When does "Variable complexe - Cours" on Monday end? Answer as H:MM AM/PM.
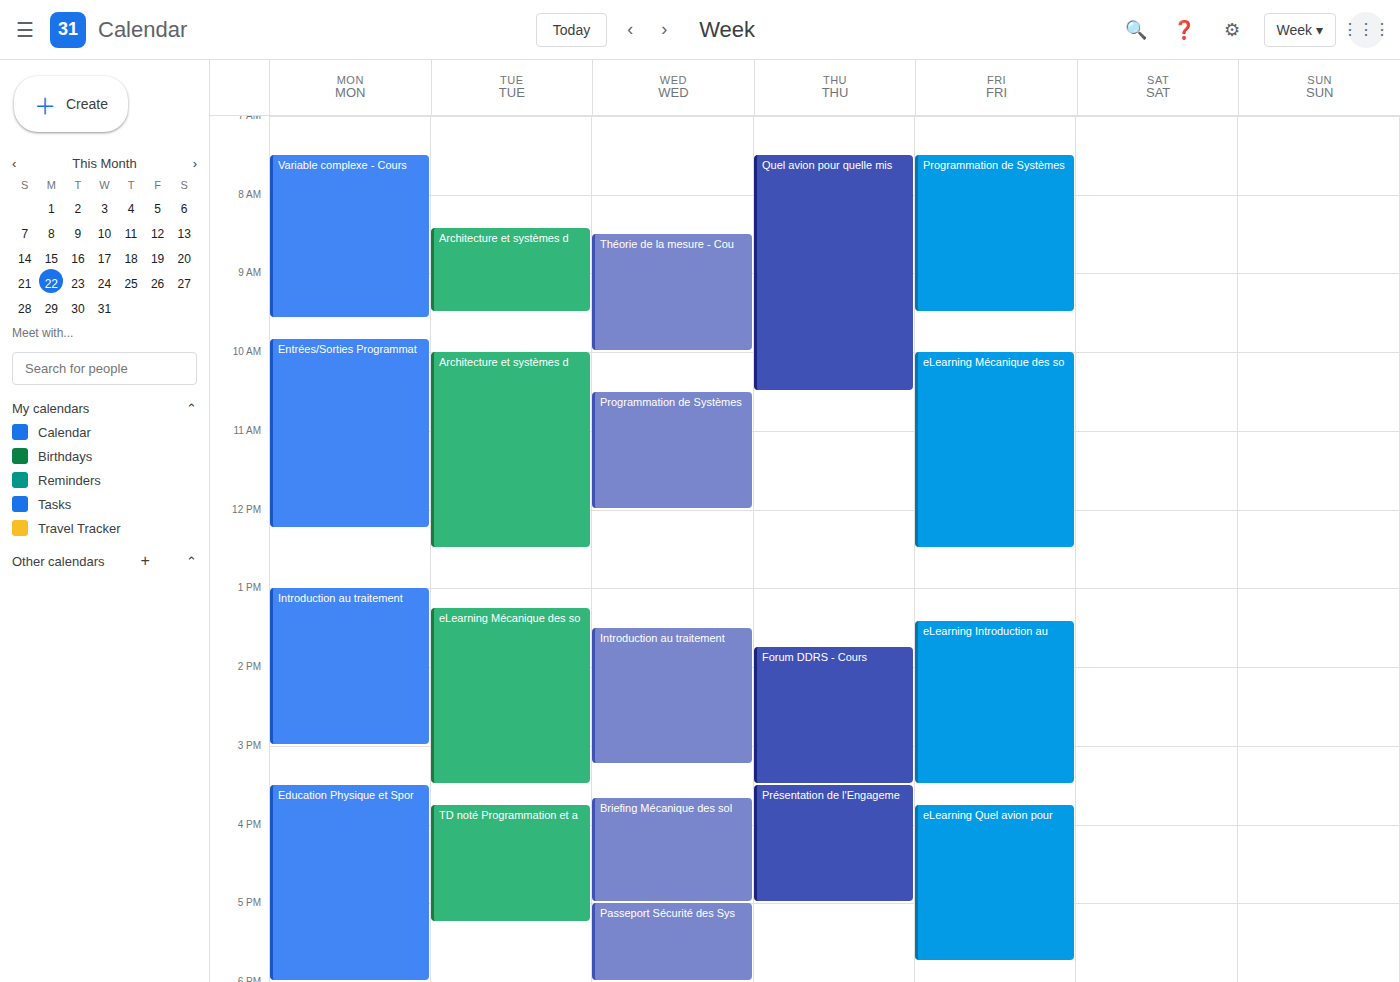
9:35 AM